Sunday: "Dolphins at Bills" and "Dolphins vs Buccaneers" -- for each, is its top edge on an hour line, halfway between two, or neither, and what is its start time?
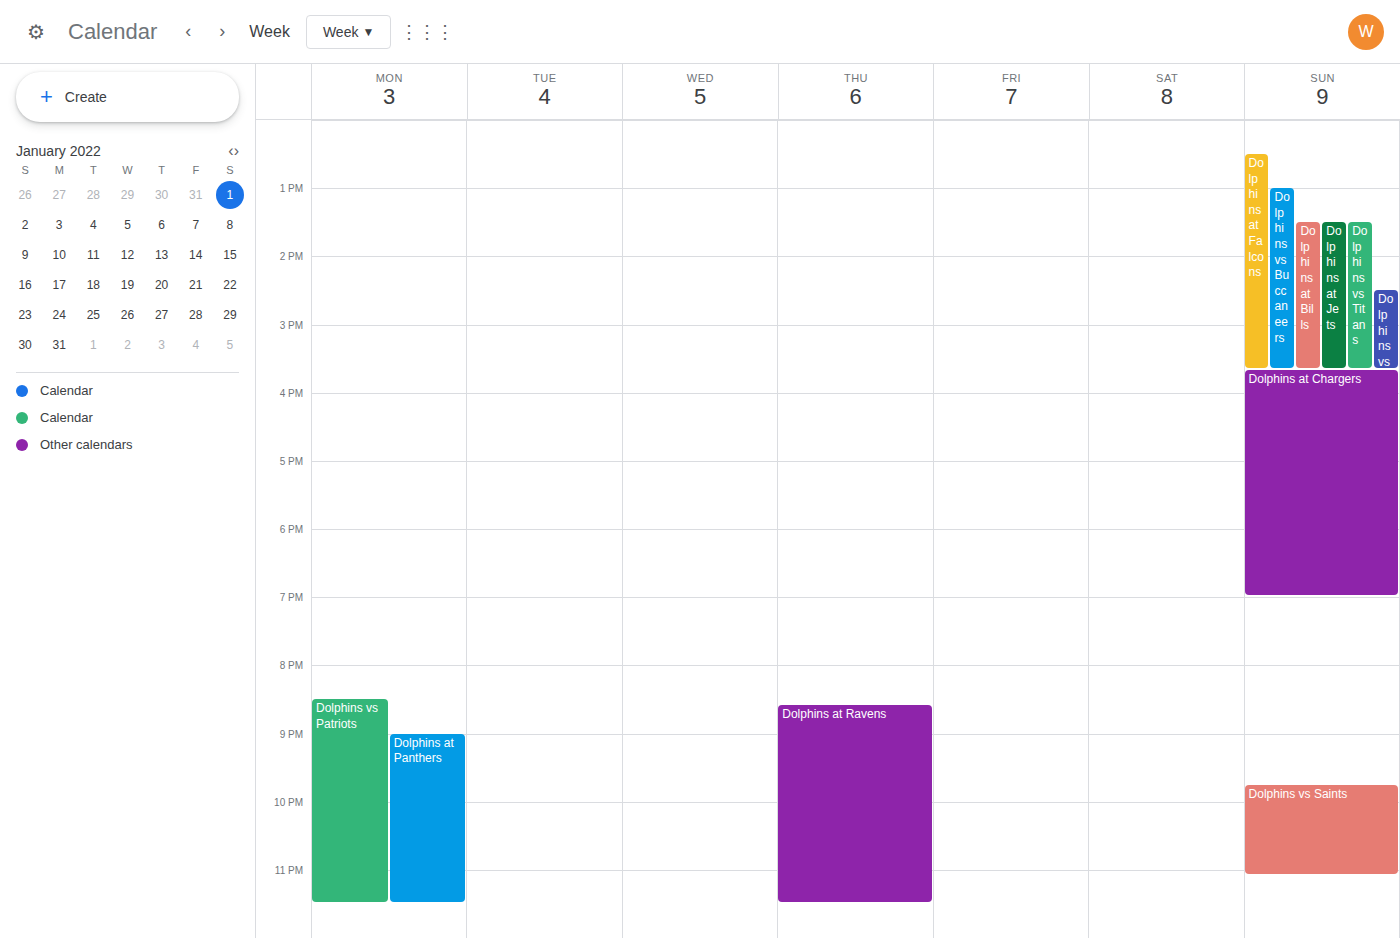
"Dolphins at Bills": 1:30 PM, halfway between the 1 PM and 2 PM lines. "Dolphins vs Buccaneers": 1:00 PM, exactly on the 1 PM line.